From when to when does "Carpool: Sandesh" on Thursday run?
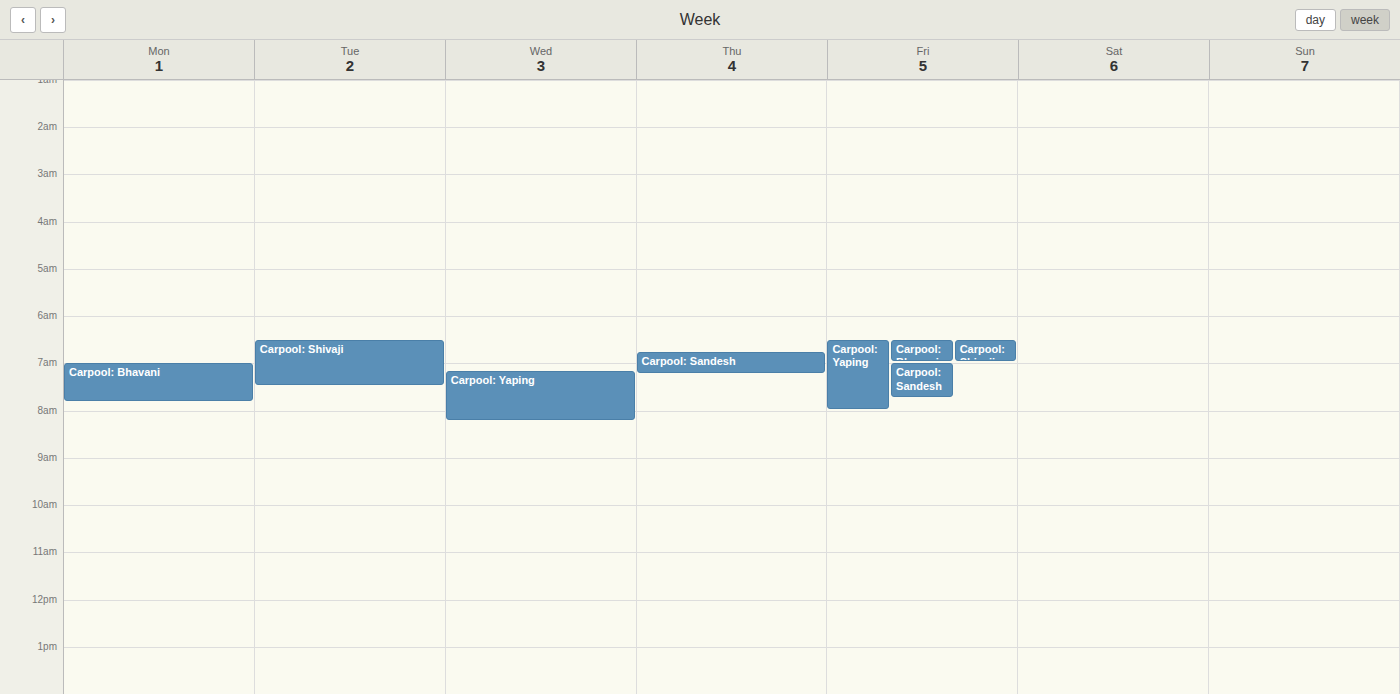
6:45 AM to 7:15 AM